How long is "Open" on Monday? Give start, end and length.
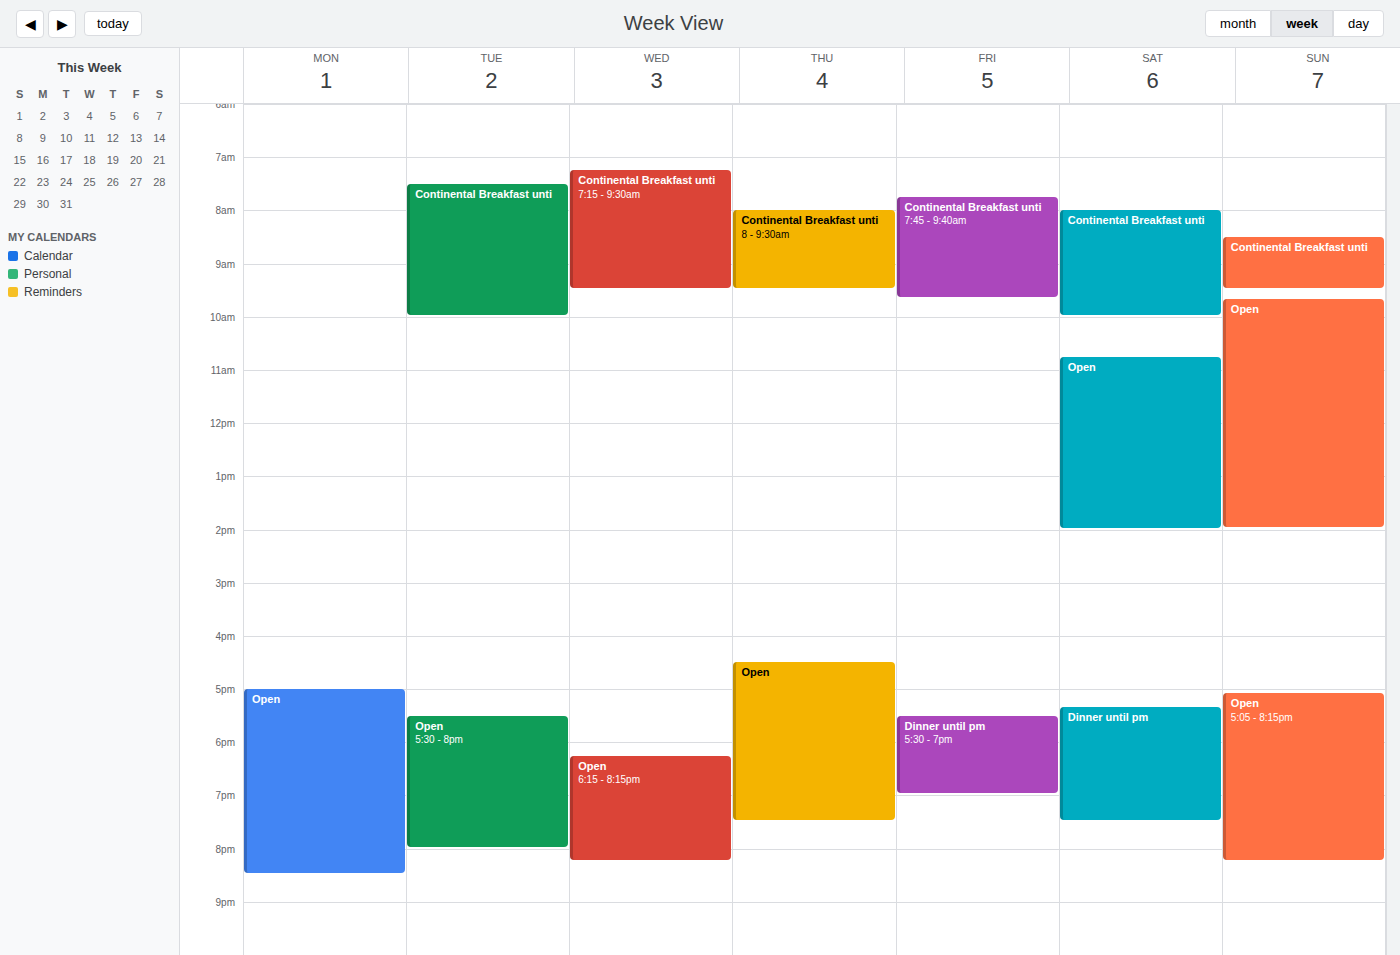
17:00 to 20:30, 3 hours 30 minutes